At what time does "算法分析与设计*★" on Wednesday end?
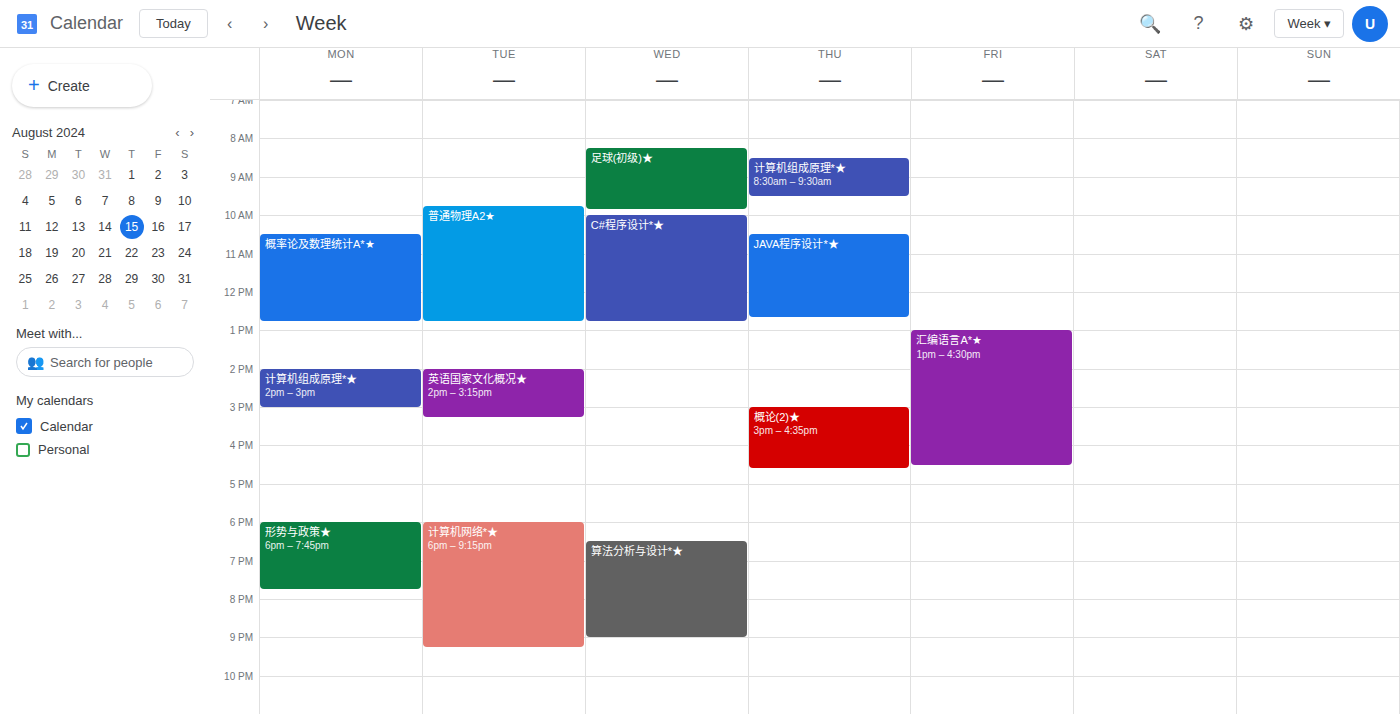
9:00 PM